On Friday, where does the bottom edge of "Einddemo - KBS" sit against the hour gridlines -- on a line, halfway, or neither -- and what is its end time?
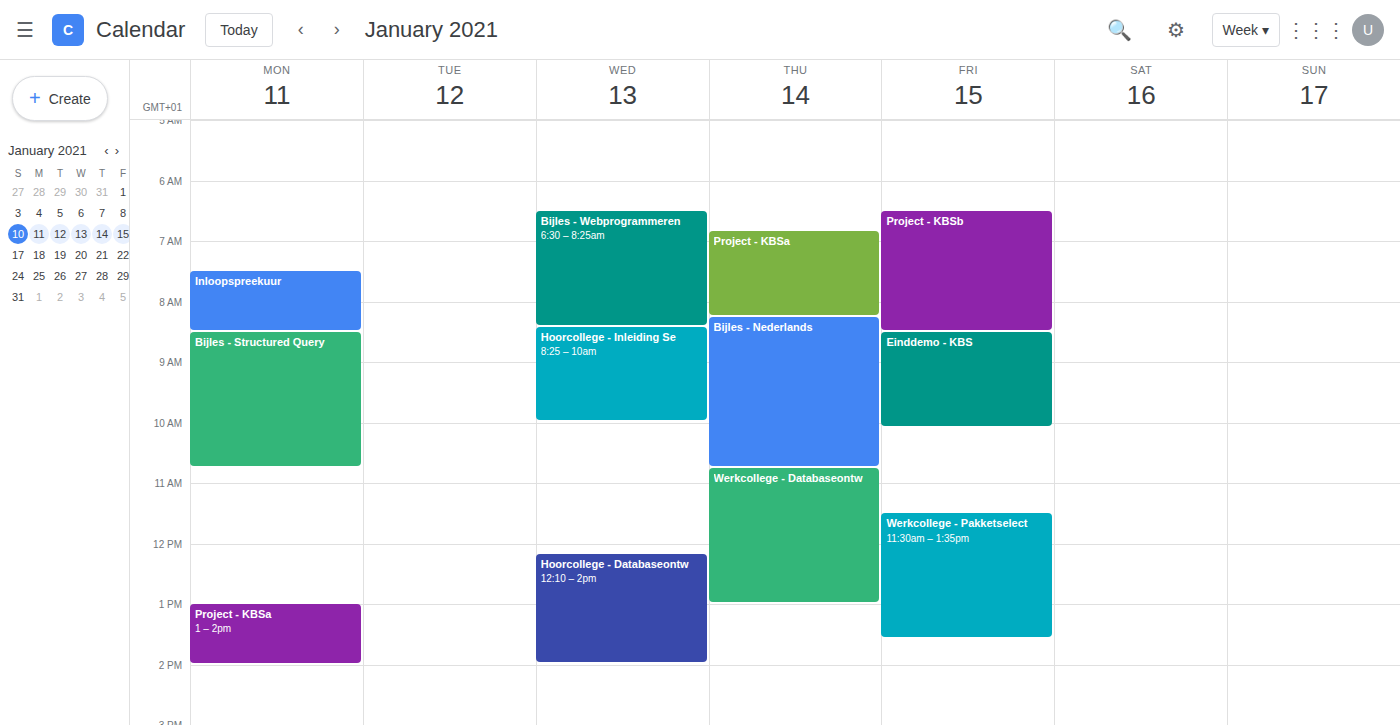
10:05 AM -- neither: 5 minutes below the 10 AM line and 55 minutes above the 11 AM line.